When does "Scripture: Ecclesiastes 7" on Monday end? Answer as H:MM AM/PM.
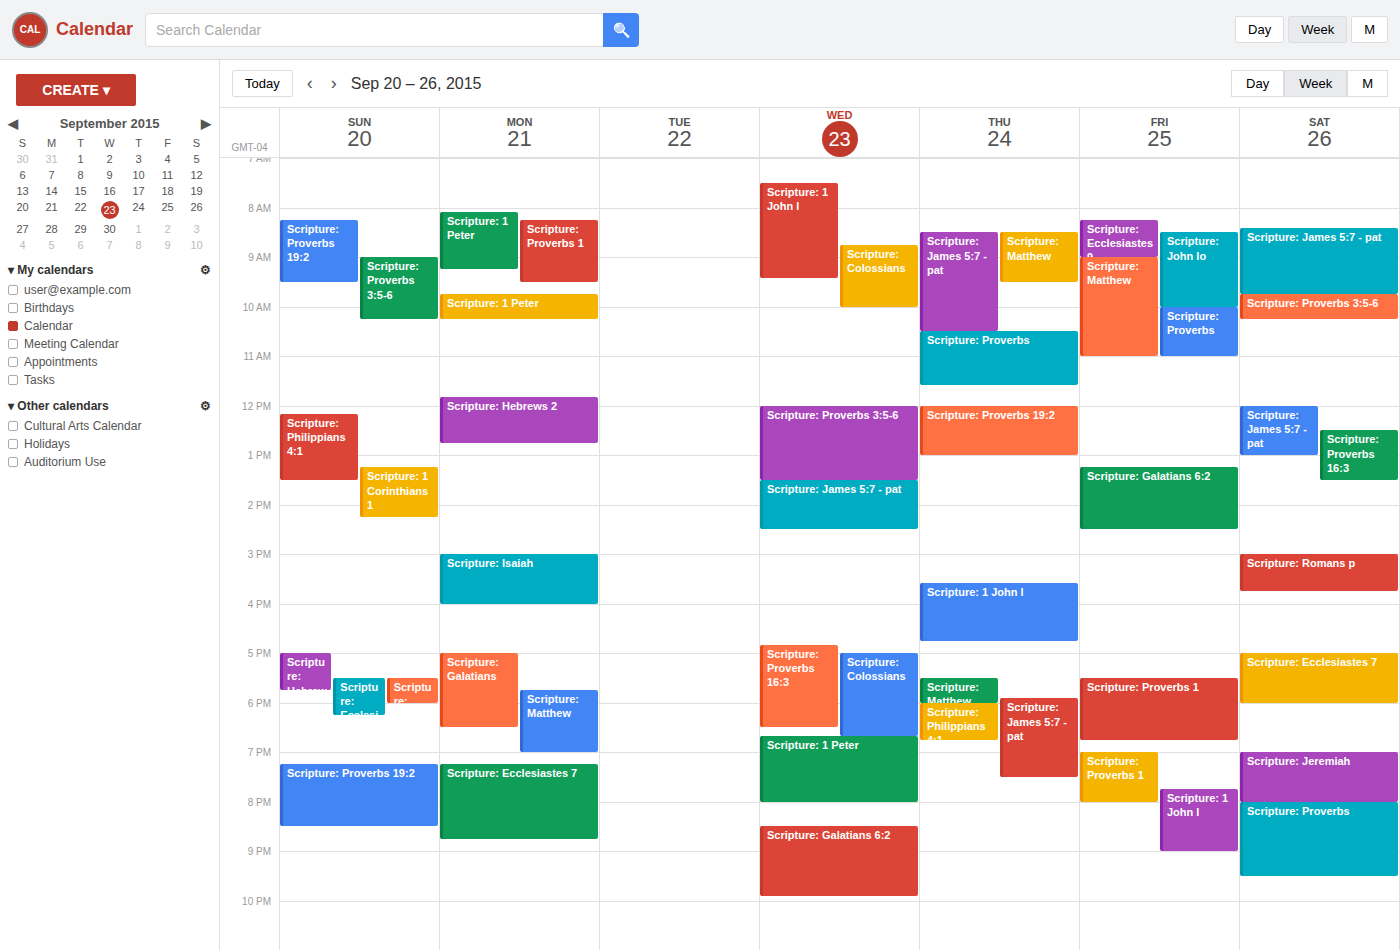
8:45 PM